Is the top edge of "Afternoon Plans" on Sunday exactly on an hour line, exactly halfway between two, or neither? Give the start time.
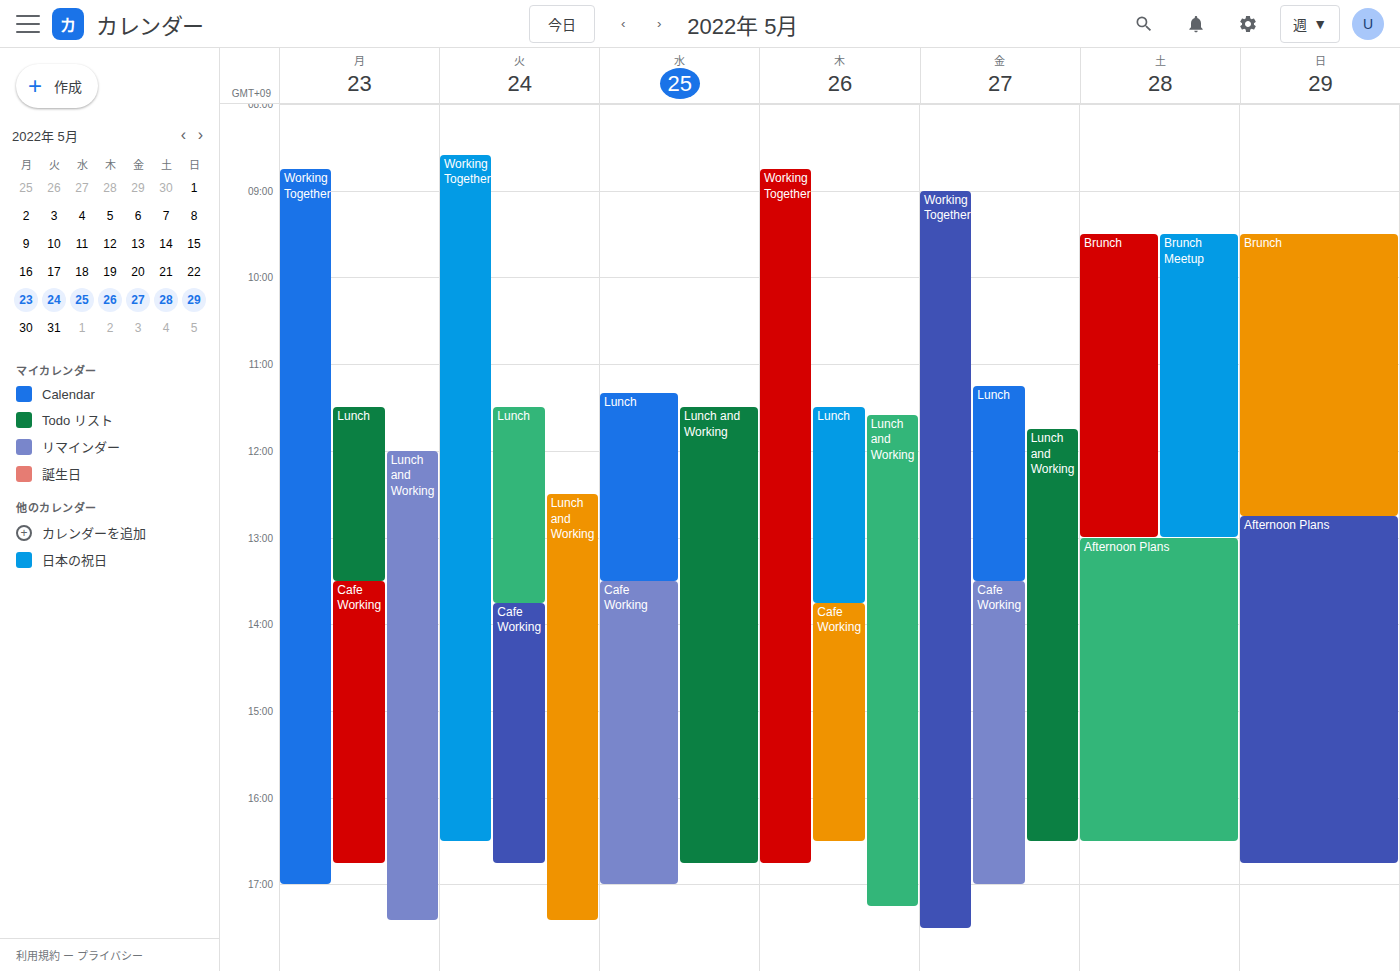
12:45 PM -- neither: three quarters of the way from the 12 PM line to the 1 PM line.